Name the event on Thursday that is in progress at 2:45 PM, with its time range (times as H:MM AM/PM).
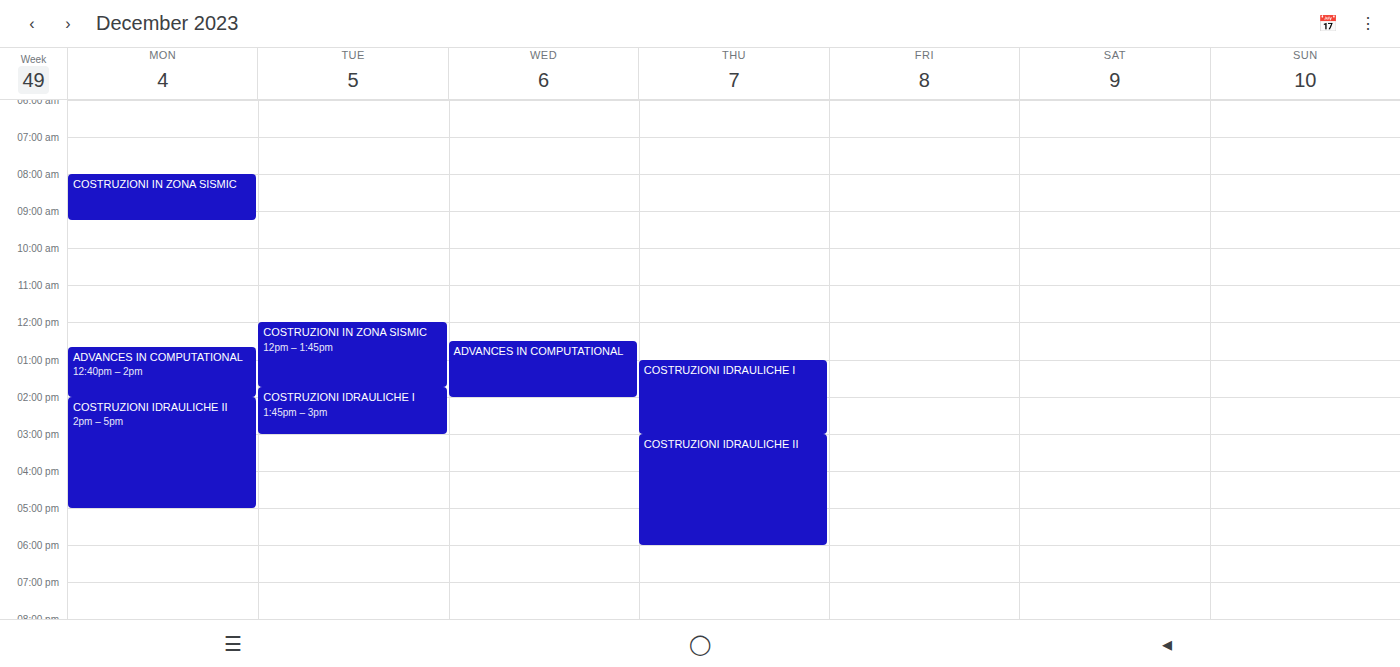
"COSTRUZIONI IDRAULICHE I", 1:00 PM to 3:00 PM